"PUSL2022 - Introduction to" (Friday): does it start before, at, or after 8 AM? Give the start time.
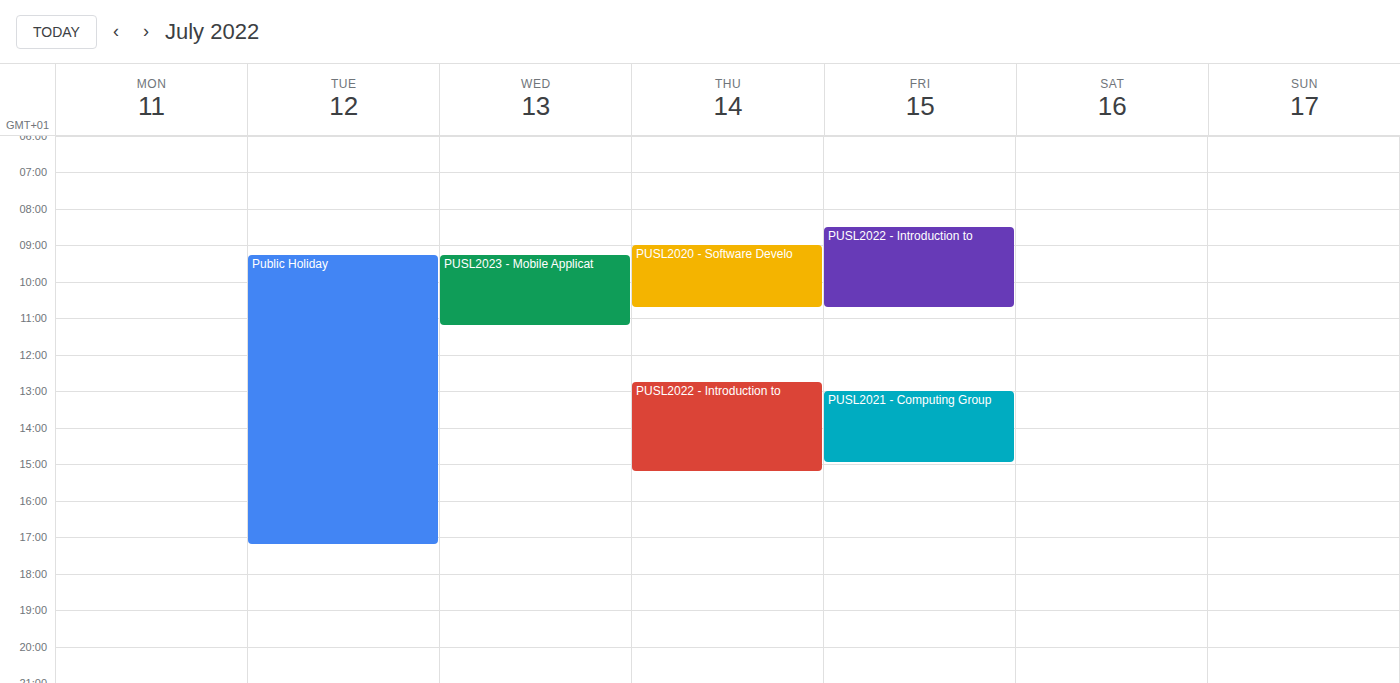
8:30 AM -- after 8 AM, 30 minutes below the 8 AM line.